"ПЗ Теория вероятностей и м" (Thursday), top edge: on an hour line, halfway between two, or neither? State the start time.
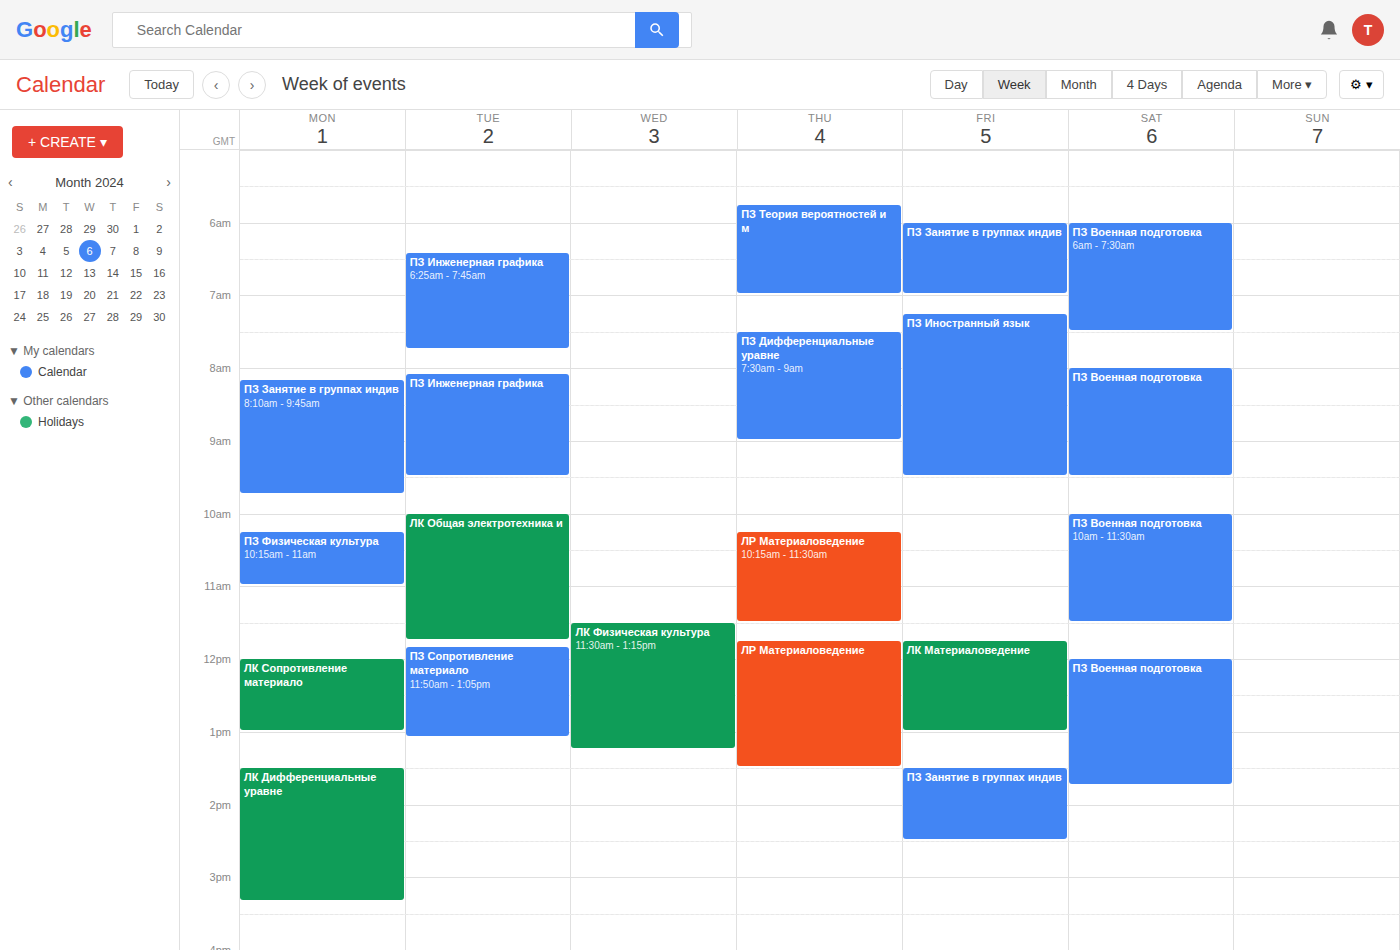
5:45 AM -- neither: three quarters of the way from the 5 AM line to the 6 AM line.